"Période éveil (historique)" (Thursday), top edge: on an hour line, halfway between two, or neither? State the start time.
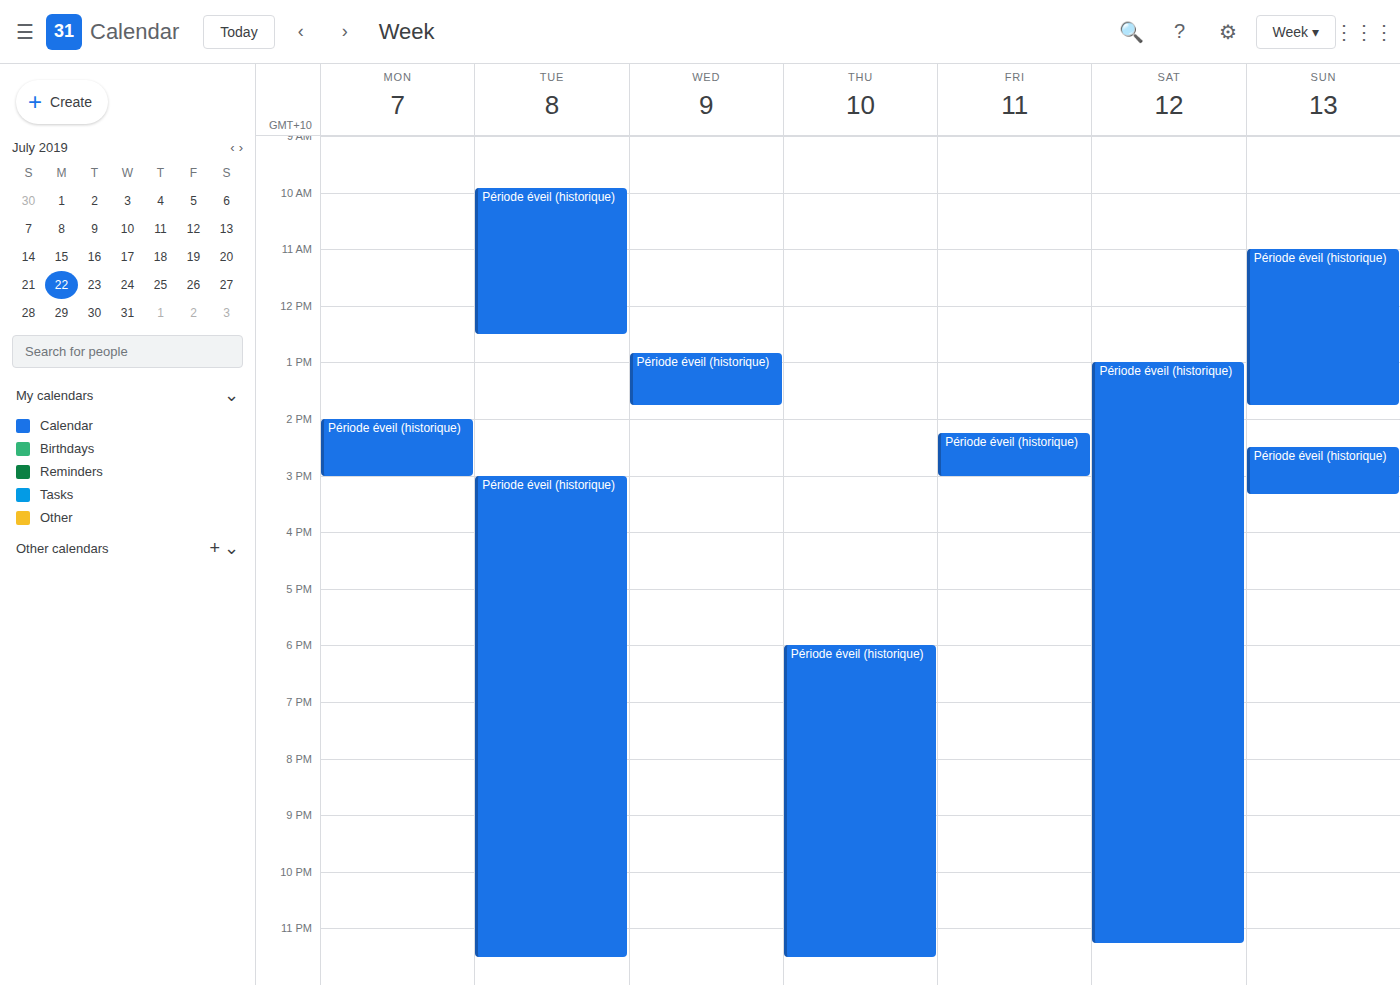
18:00 -- exactly on the 18:00 line.